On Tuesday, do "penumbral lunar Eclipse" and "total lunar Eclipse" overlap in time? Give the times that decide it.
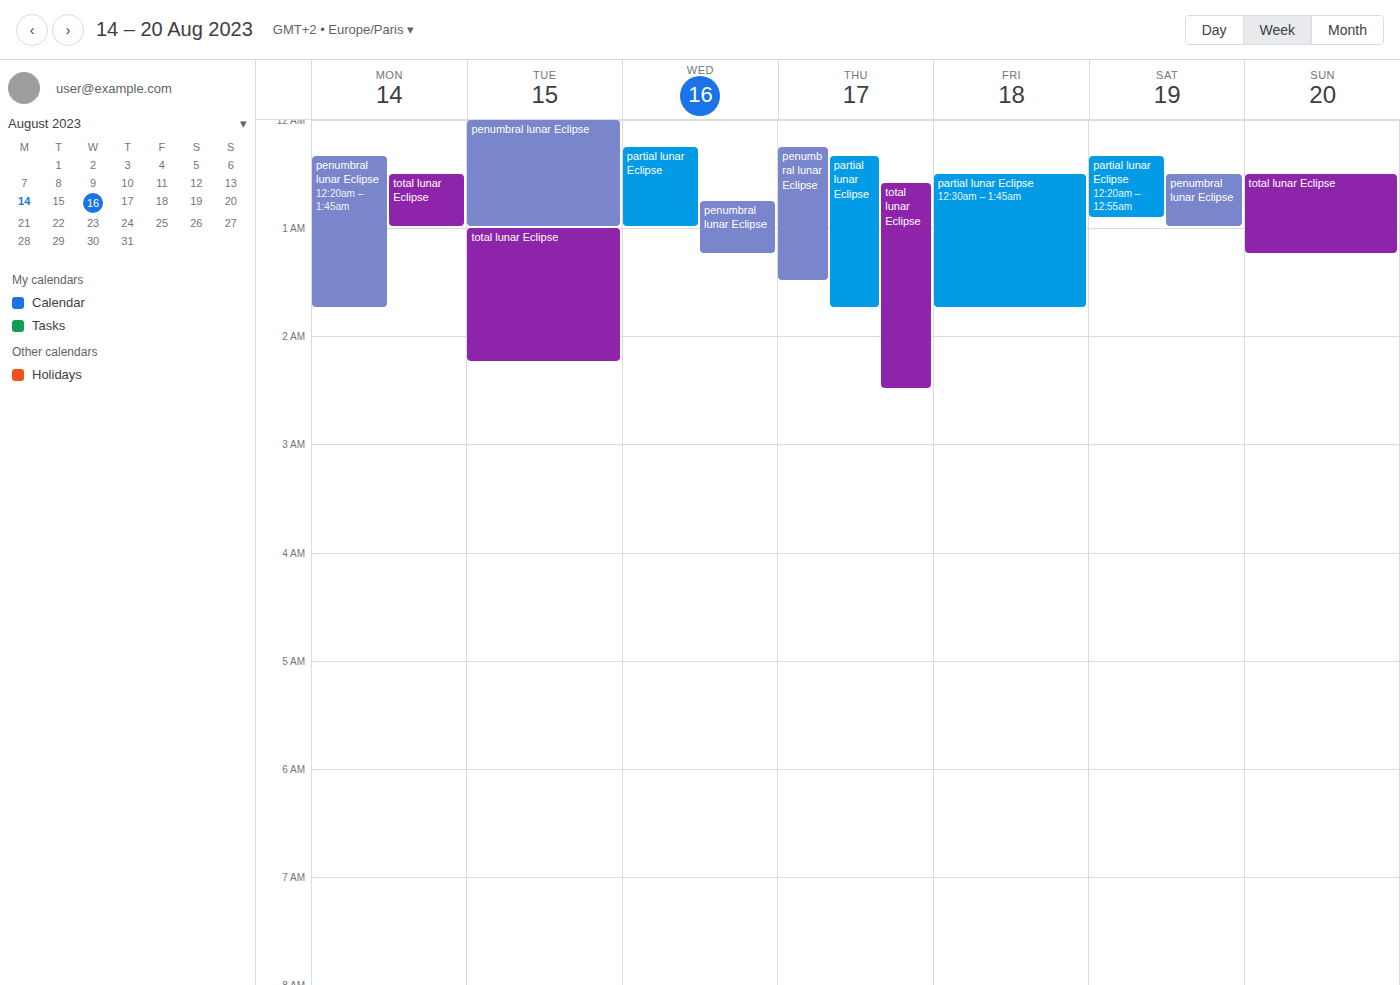
"penumbral lunar Eclipse" ends at 1:00 AM, exactly when "total lunar Eclipse" starts -- they touch but do not overlap.